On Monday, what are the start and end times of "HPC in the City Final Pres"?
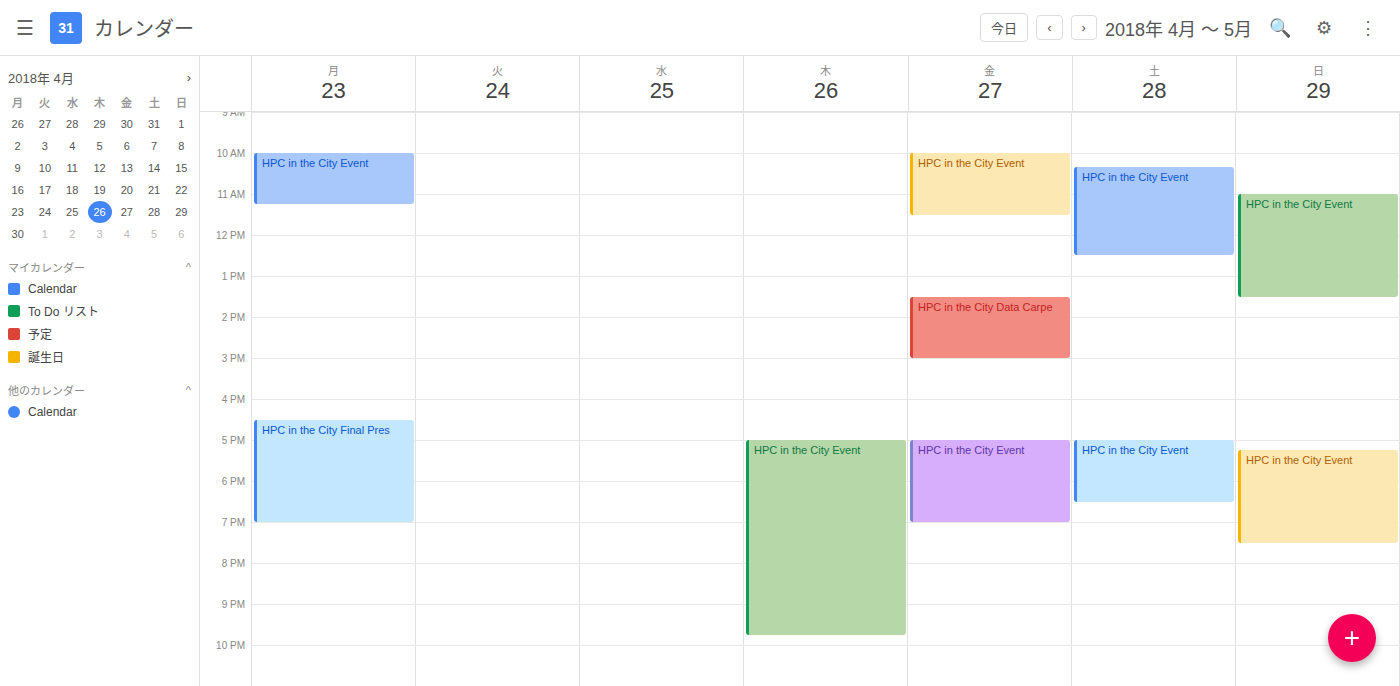
4:30 PM to 7:00 PM